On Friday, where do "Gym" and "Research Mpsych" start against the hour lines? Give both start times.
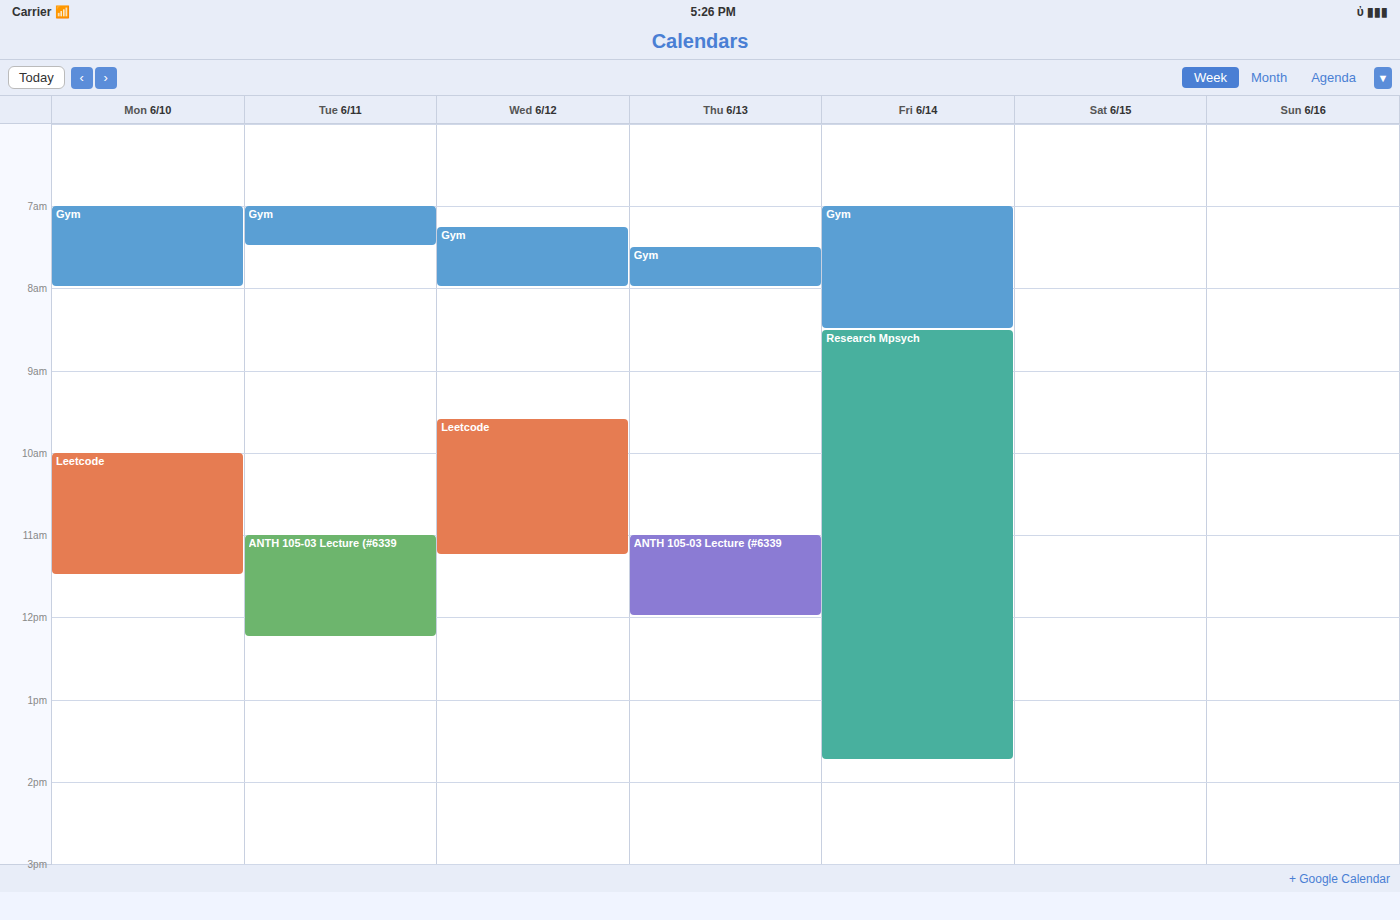
"Gym": 7:00 AM, exactly on the 7 AM line. "Research Mpsych": 8:30 AM, halfway between the 8 AM and 9 AM lines.